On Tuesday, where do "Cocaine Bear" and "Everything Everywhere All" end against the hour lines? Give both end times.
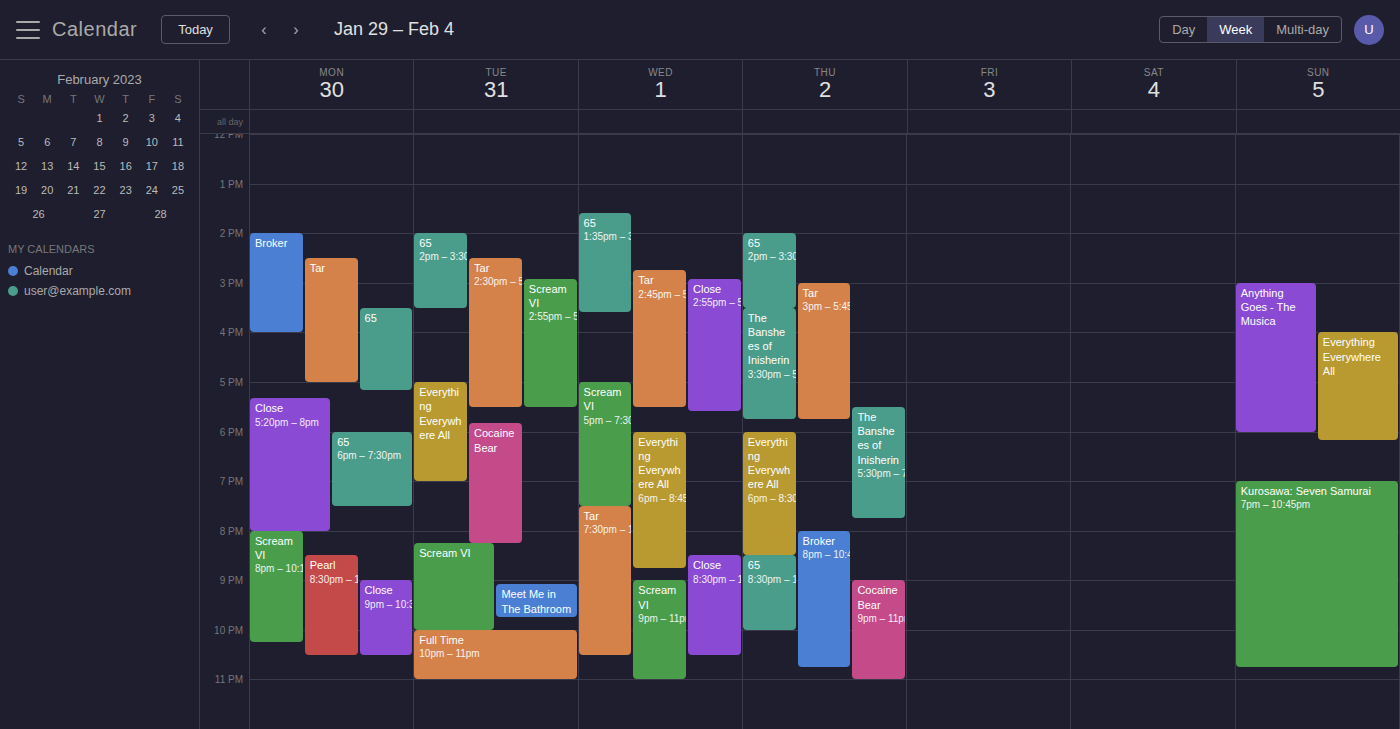
"Cocaine Bear": 8:15 PM, neither: a quarter of the way from the 8 PM line to the 9 PM line. "Everything Everywhere All": 7:00 PM, exactly on the 7 PM line.